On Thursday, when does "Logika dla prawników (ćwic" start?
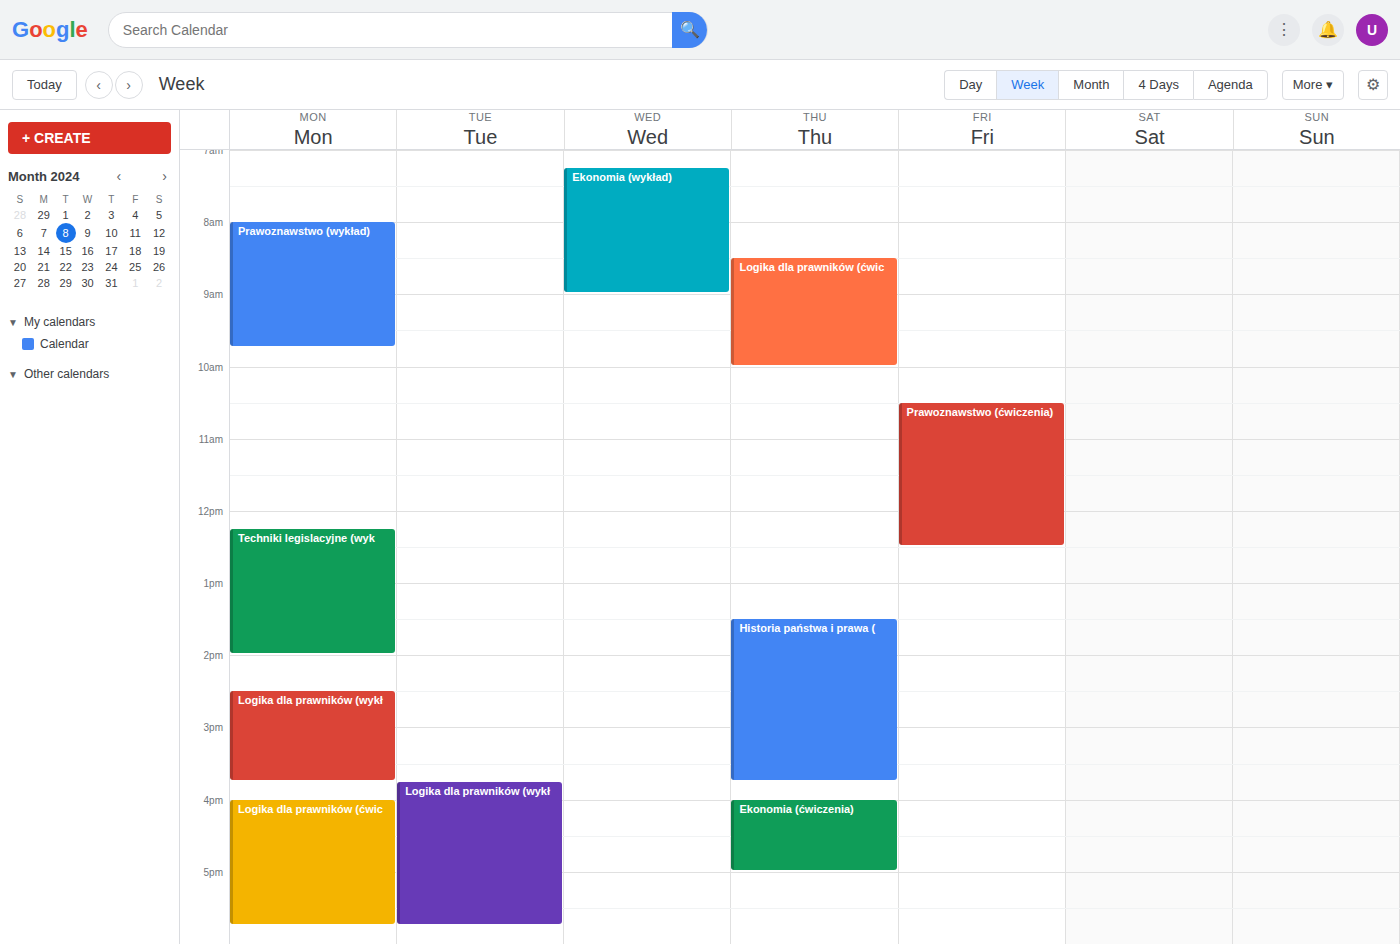
8:30 AM